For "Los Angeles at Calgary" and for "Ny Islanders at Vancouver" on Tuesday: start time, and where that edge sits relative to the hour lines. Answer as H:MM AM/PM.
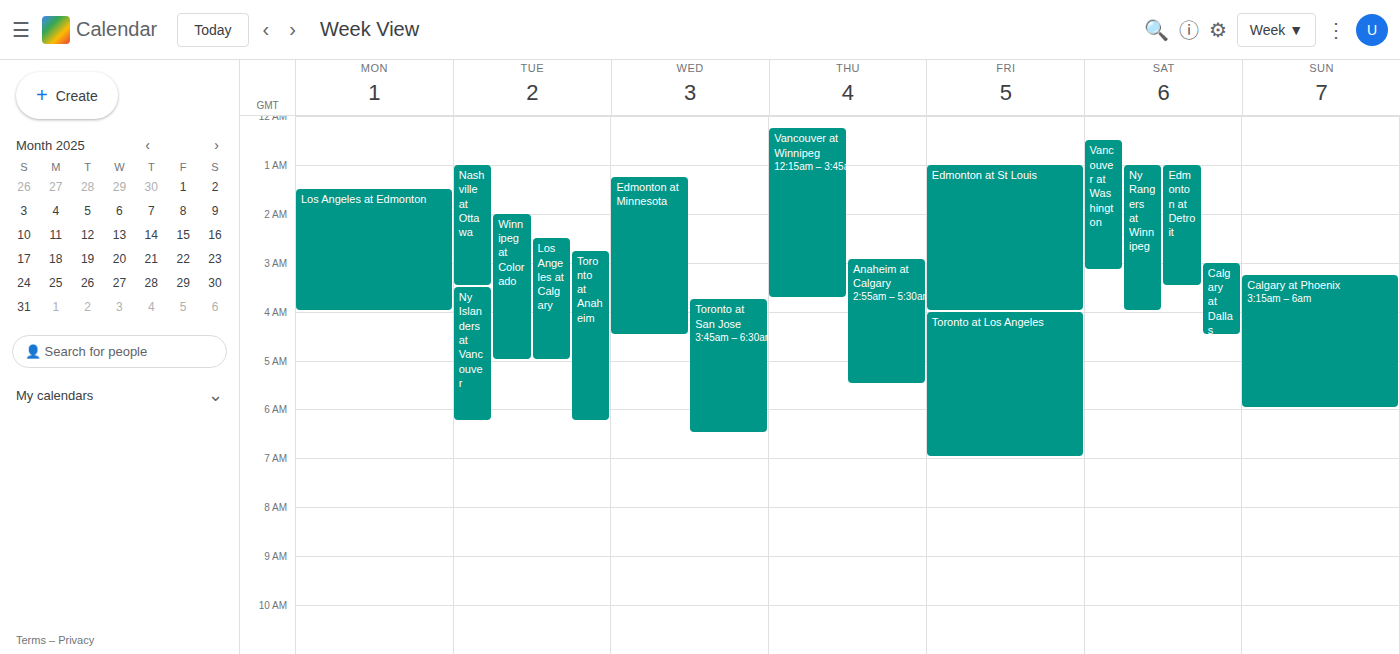
"Los Angeles at Calgary": 2:30 AM, halfway between the 2 AM and 3 AM lines. "Ny Islanders at Vancouver": 3:30 AM, halfway between the 3 AM and 4 AM lines.